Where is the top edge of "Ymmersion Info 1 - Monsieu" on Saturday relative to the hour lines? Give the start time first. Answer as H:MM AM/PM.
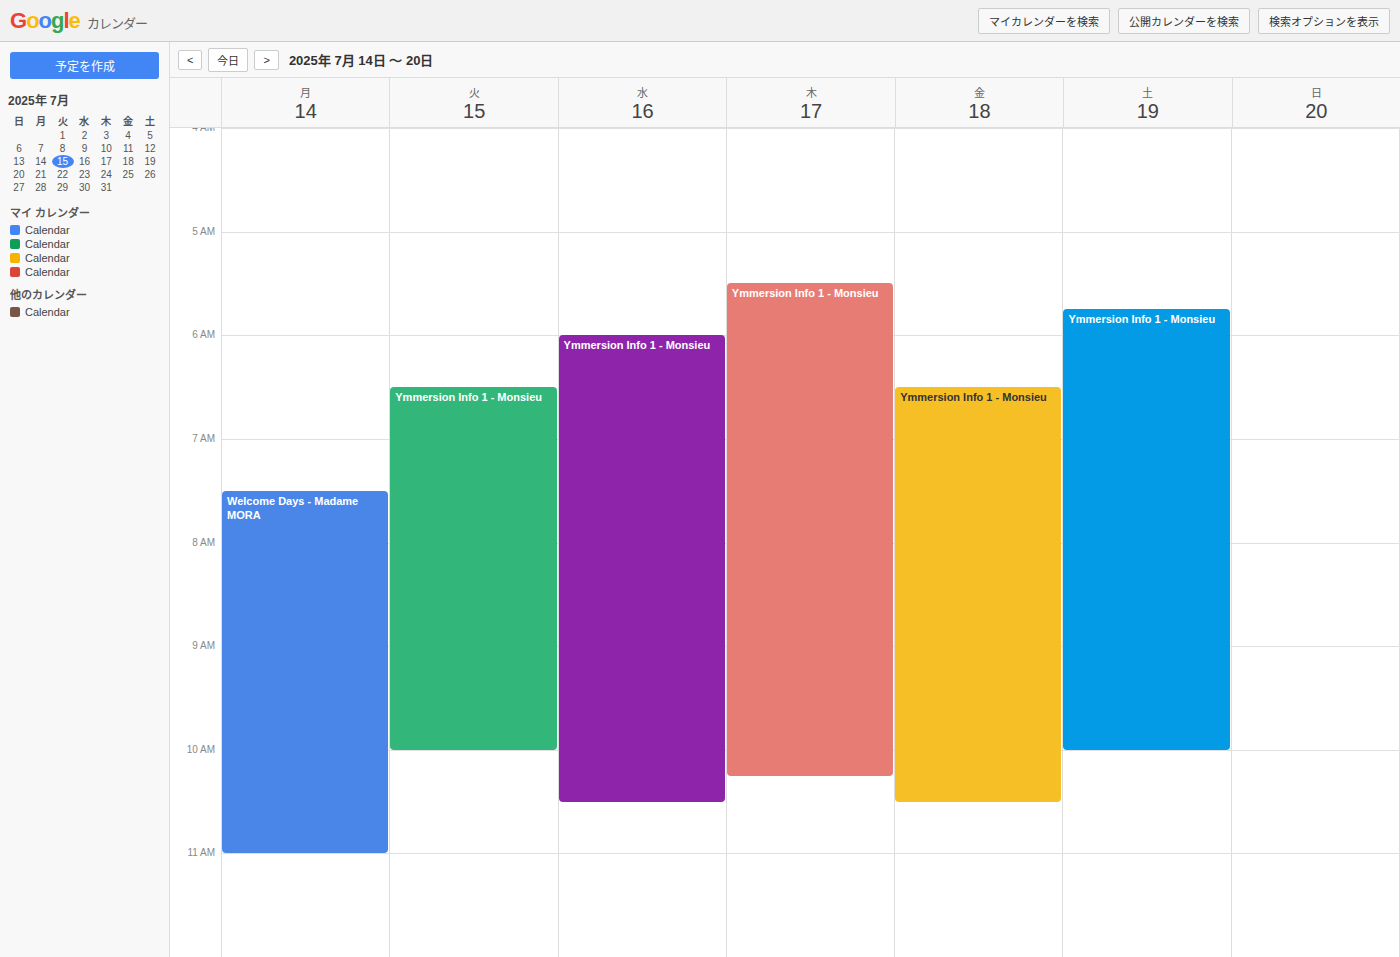
5:45 AM -- neither: three quarters of the way from the 5 AM line to the 6 AM line.